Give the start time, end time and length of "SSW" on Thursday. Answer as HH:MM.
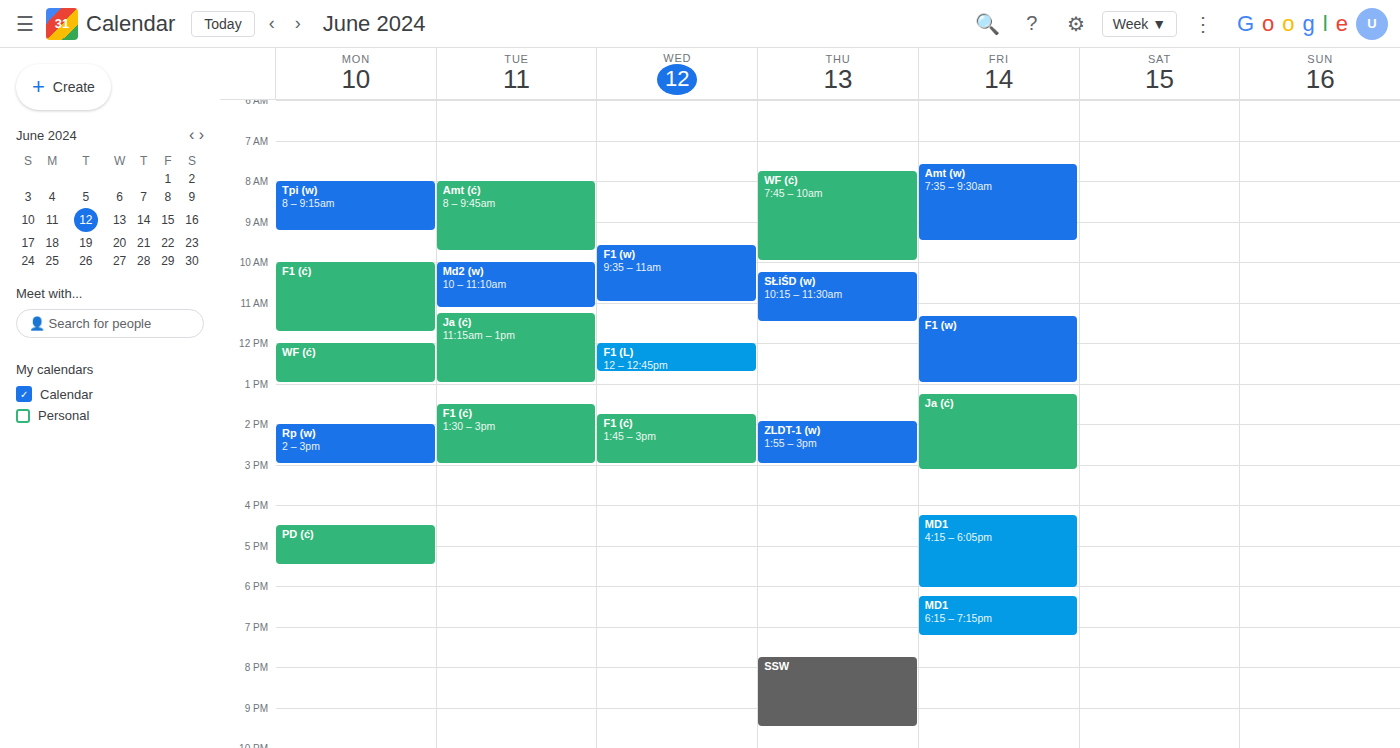
19:45 to 21:30, 1 hour 45 minutes